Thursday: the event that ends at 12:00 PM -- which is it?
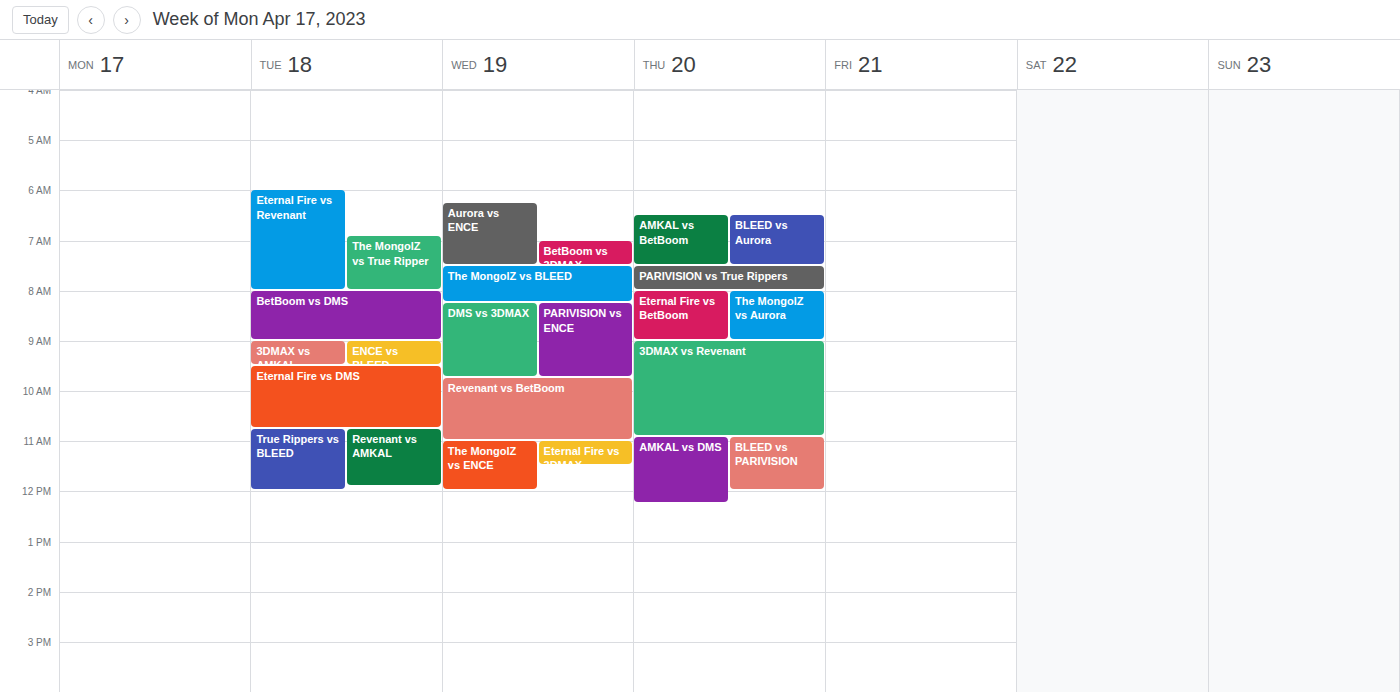
"BLEED vs PARIVISION"